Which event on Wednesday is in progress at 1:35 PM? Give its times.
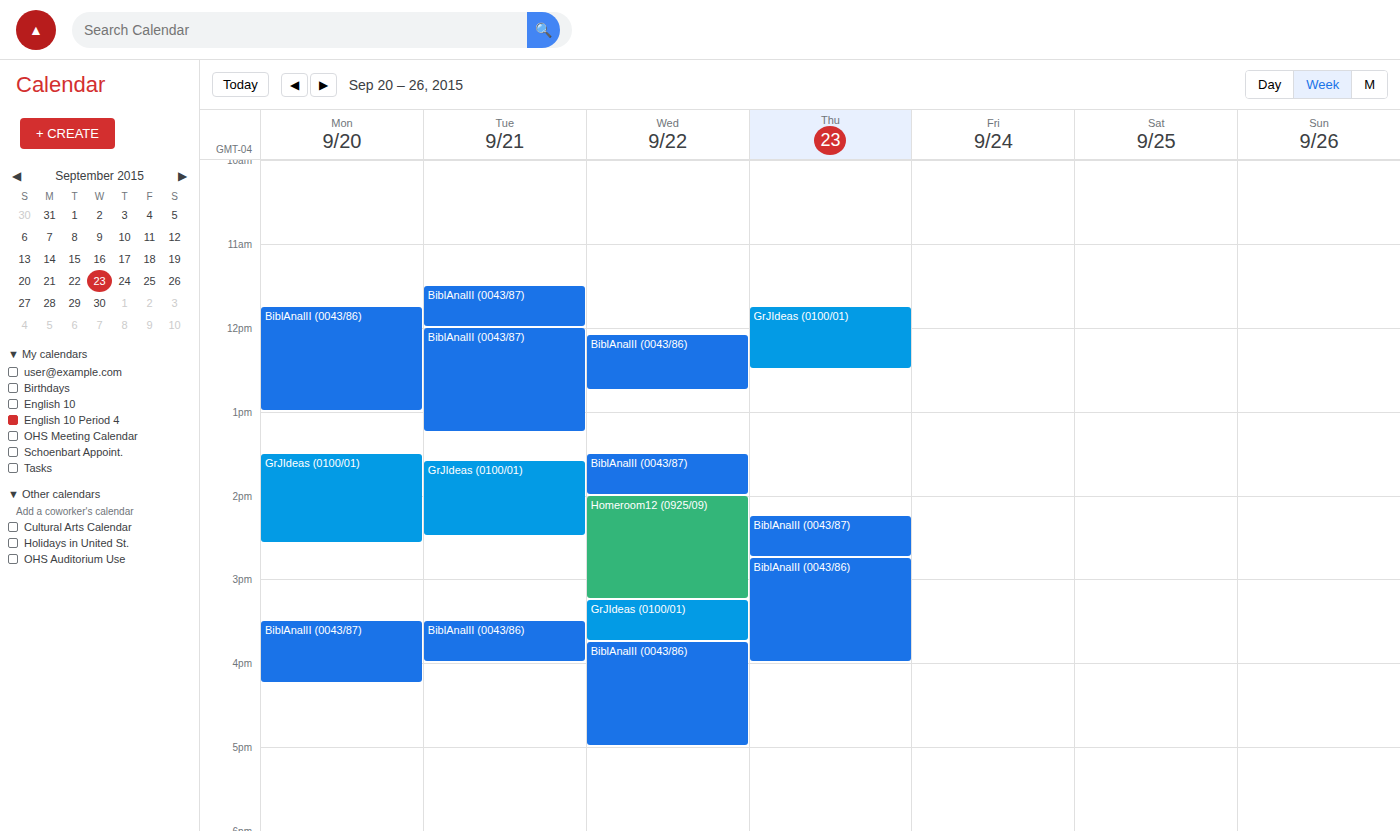
"BiblAnalII (0043/87)", 1:30 PM to 2:00 PM